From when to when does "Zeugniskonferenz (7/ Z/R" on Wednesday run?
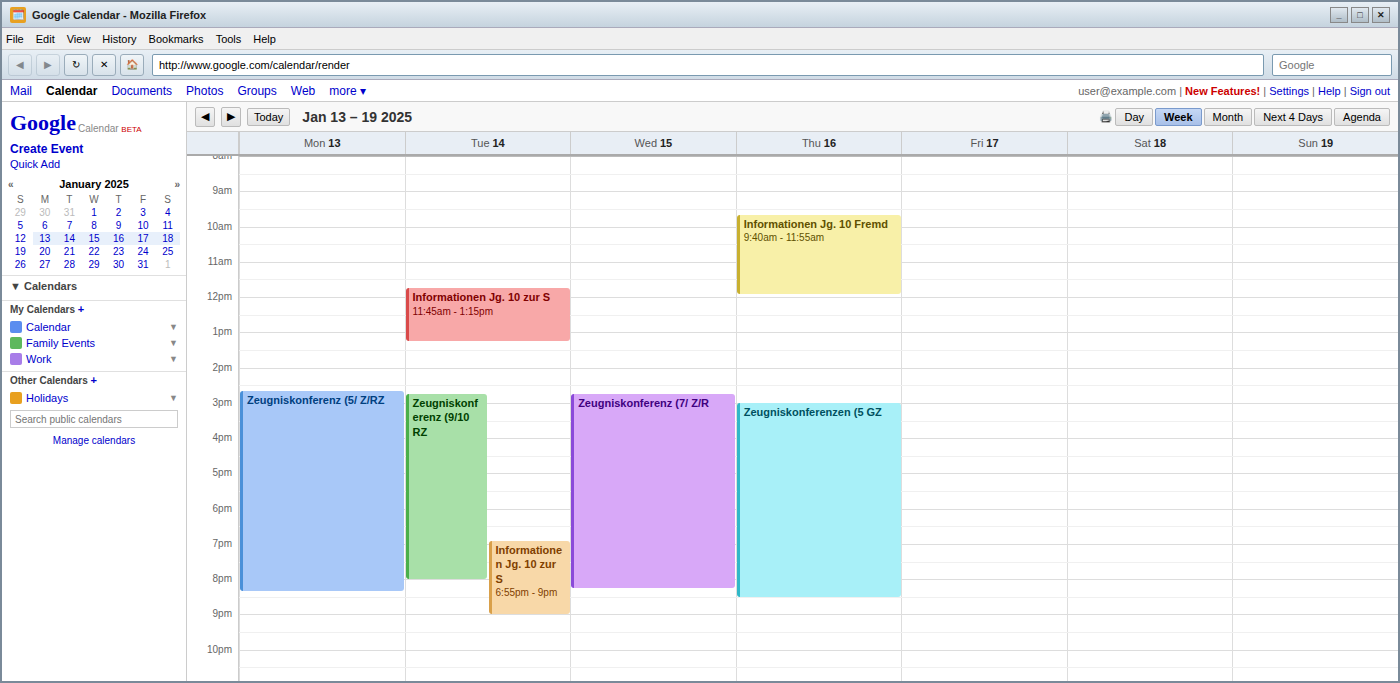
2:45 PM to 8:15 PM